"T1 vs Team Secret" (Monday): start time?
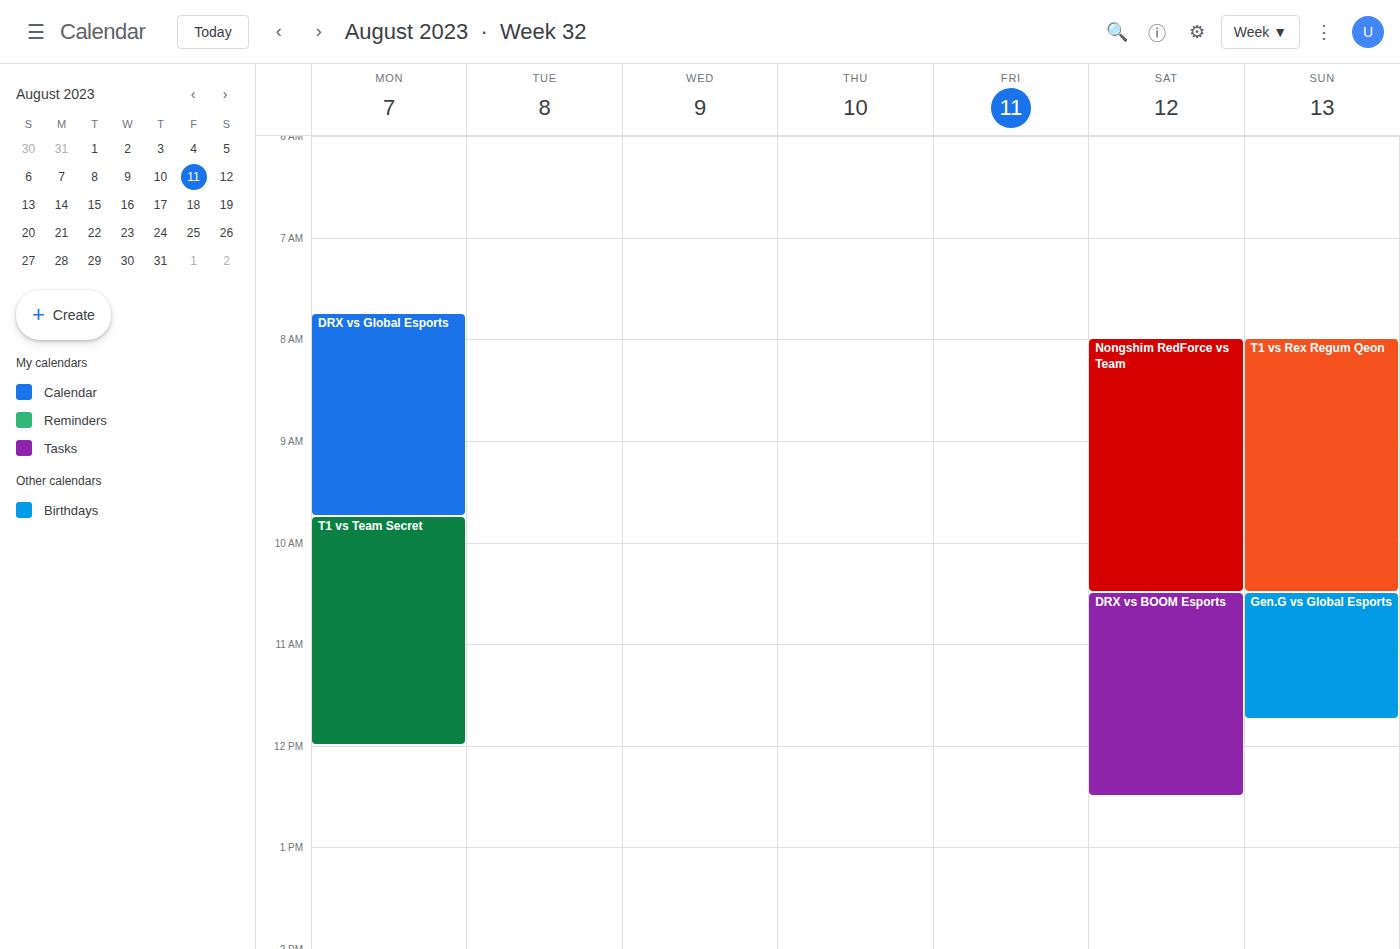
09:45